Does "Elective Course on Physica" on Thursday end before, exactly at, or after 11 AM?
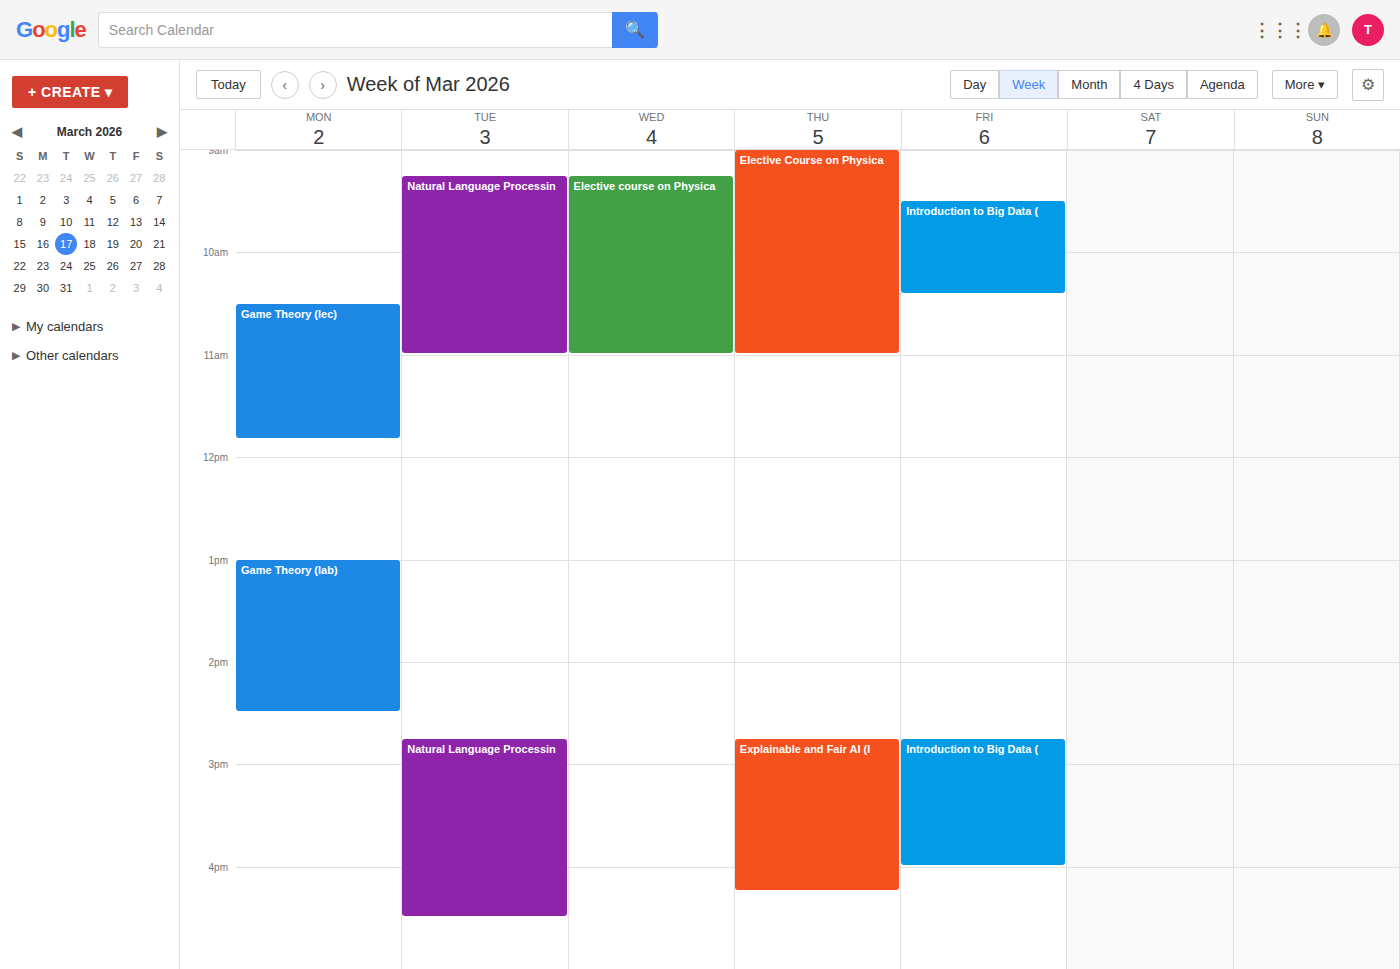
11:00 AM -- exactly at 11 AM, on the 11 AM line.